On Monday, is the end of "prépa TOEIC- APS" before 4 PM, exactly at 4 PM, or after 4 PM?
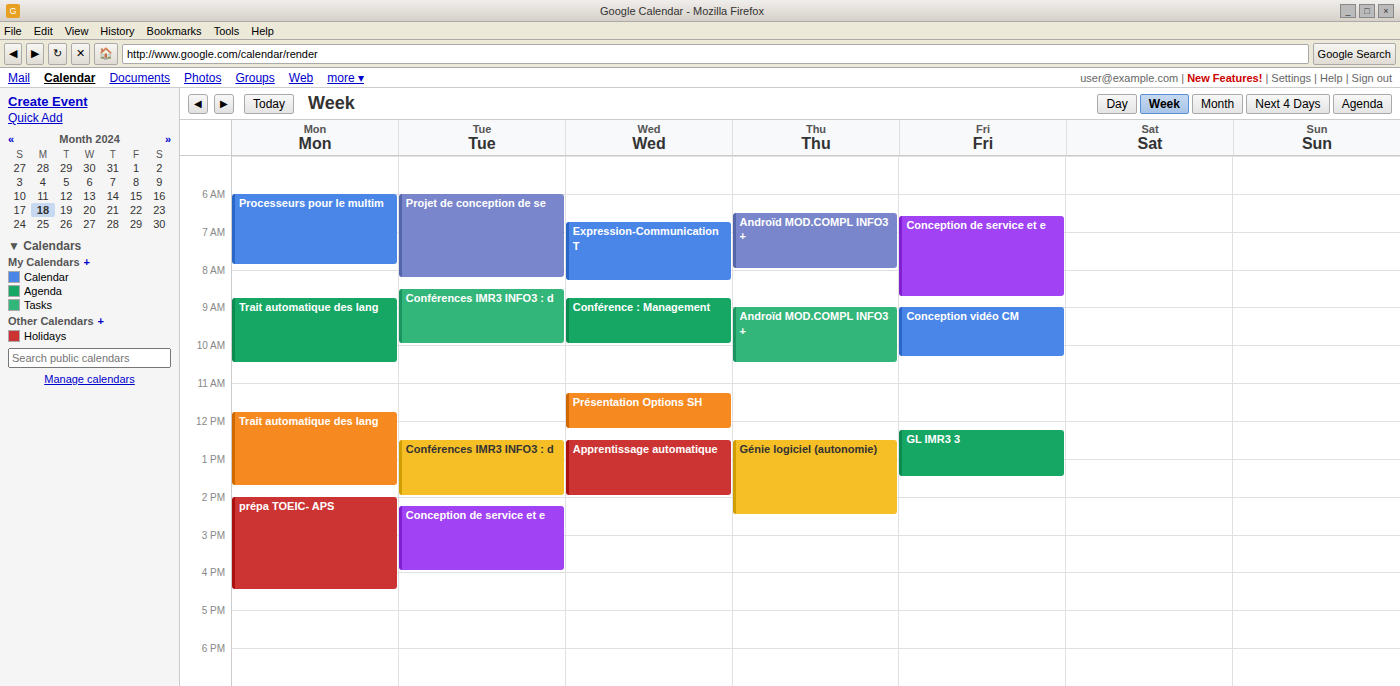
4:30 PM -- after 4 PM, 30 minutes below the 4 PM line.